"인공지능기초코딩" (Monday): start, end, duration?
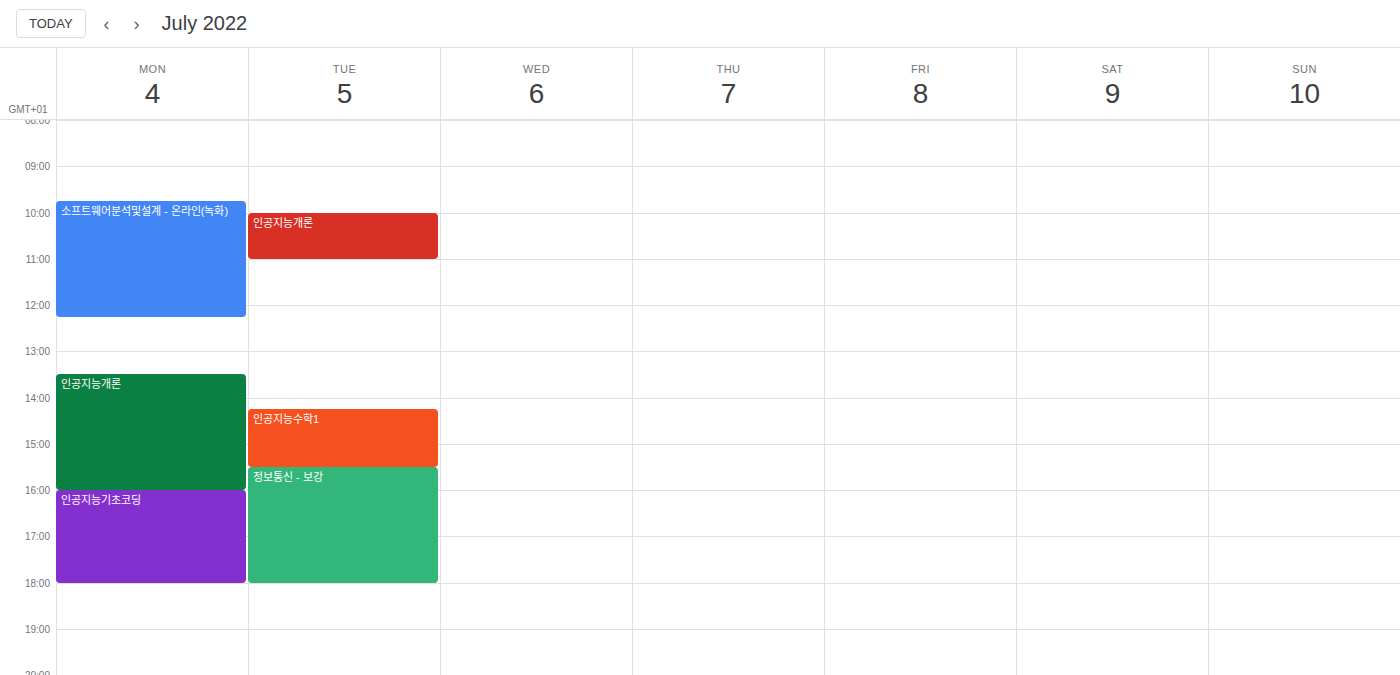
4:00 PM to 6:00 PM, 2 hours